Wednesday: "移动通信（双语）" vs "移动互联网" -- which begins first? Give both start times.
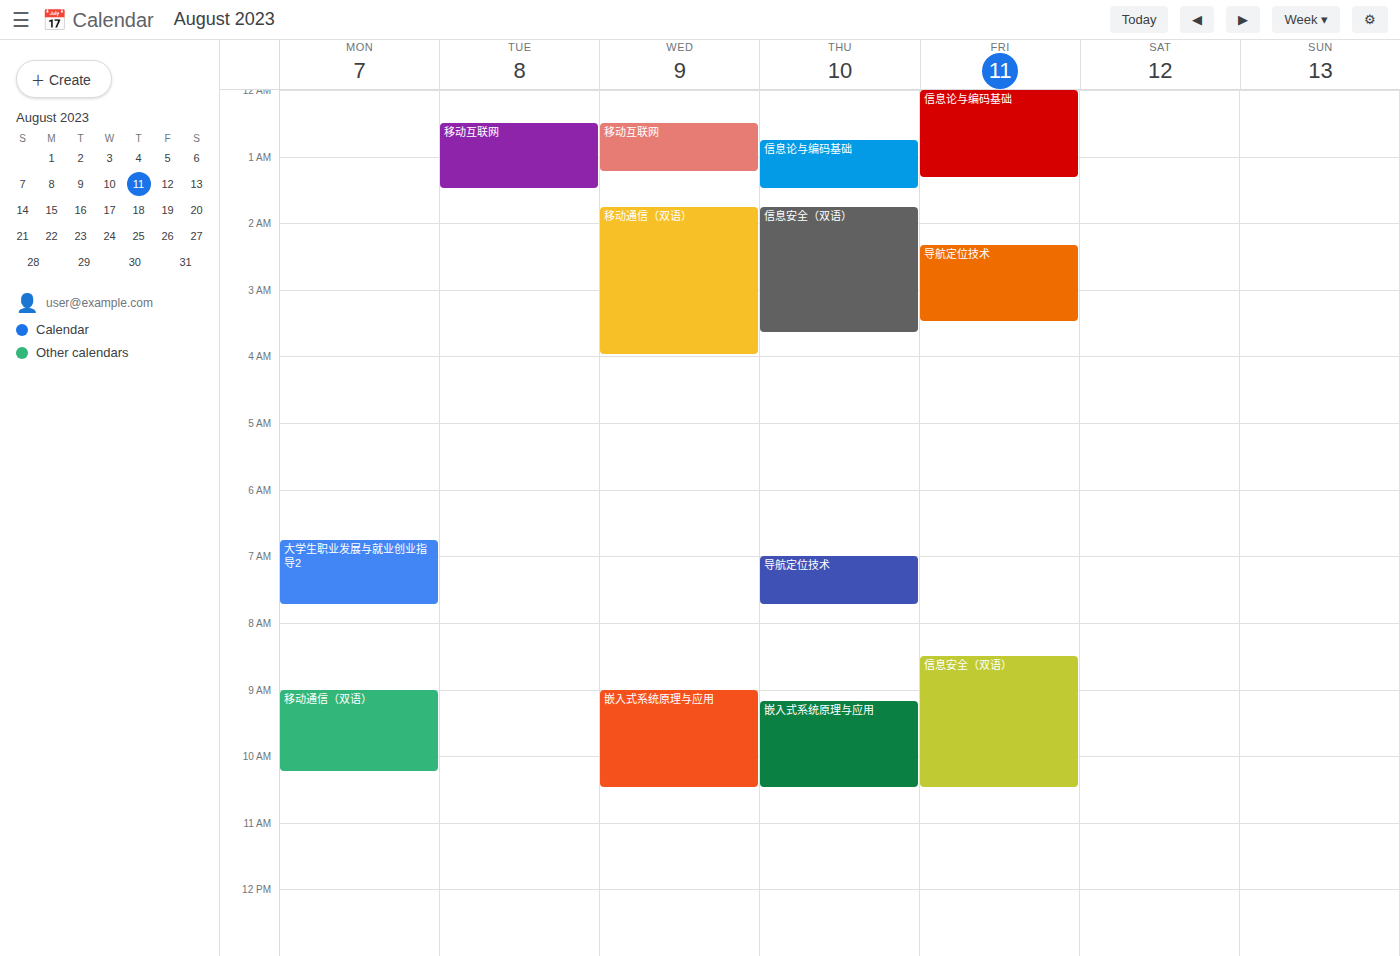
"移动互联网" 12:30 AM; "移动通信（双语）" 1:45 AM.